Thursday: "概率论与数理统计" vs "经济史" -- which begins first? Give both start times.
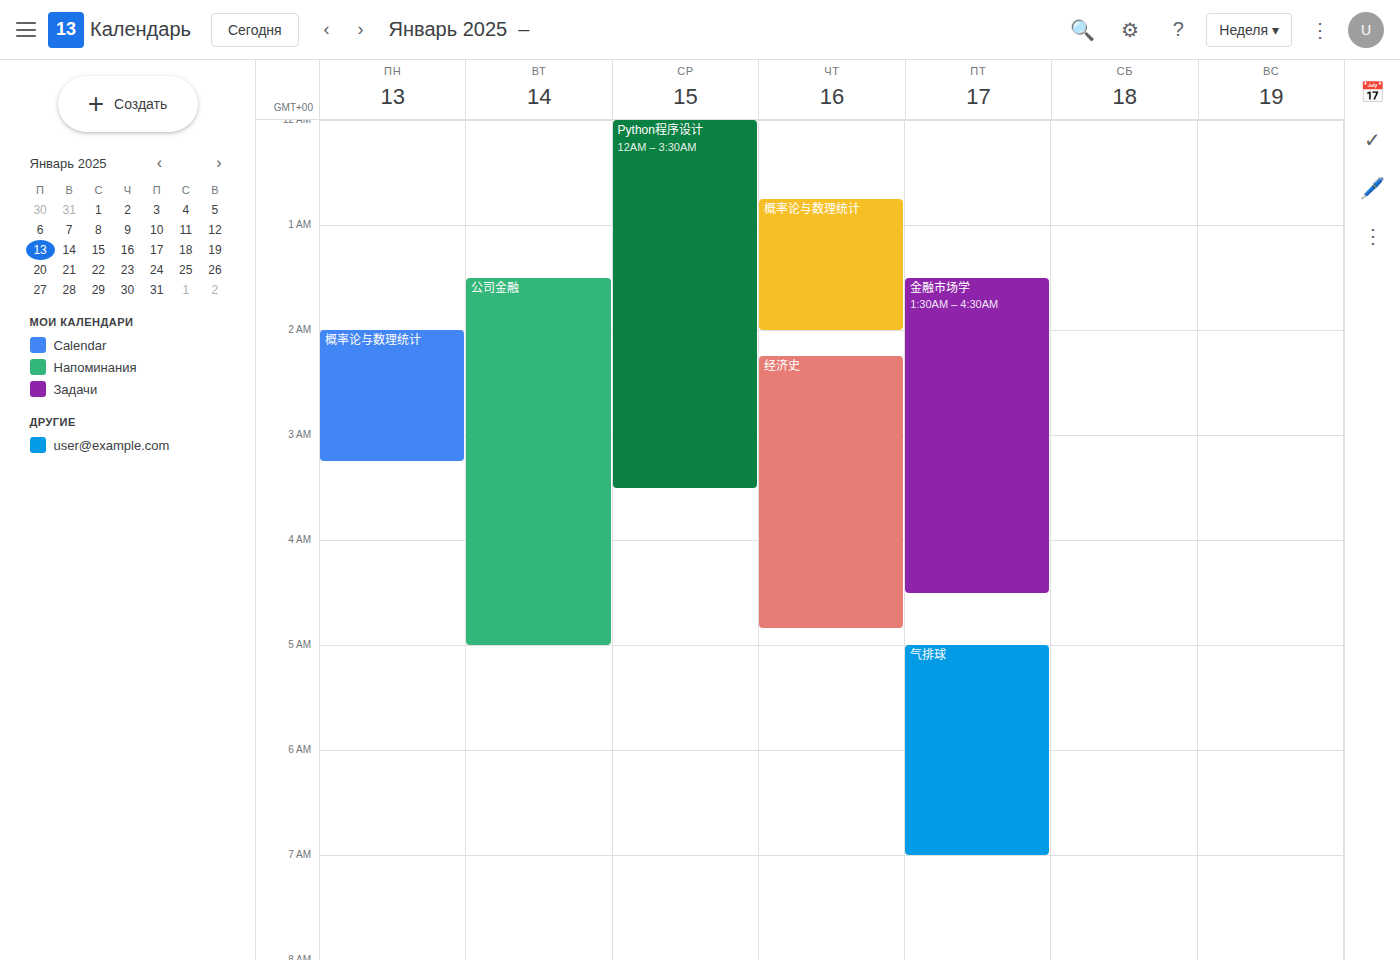
"概率论与数理统计" 00:45; "经济史" 02:15.